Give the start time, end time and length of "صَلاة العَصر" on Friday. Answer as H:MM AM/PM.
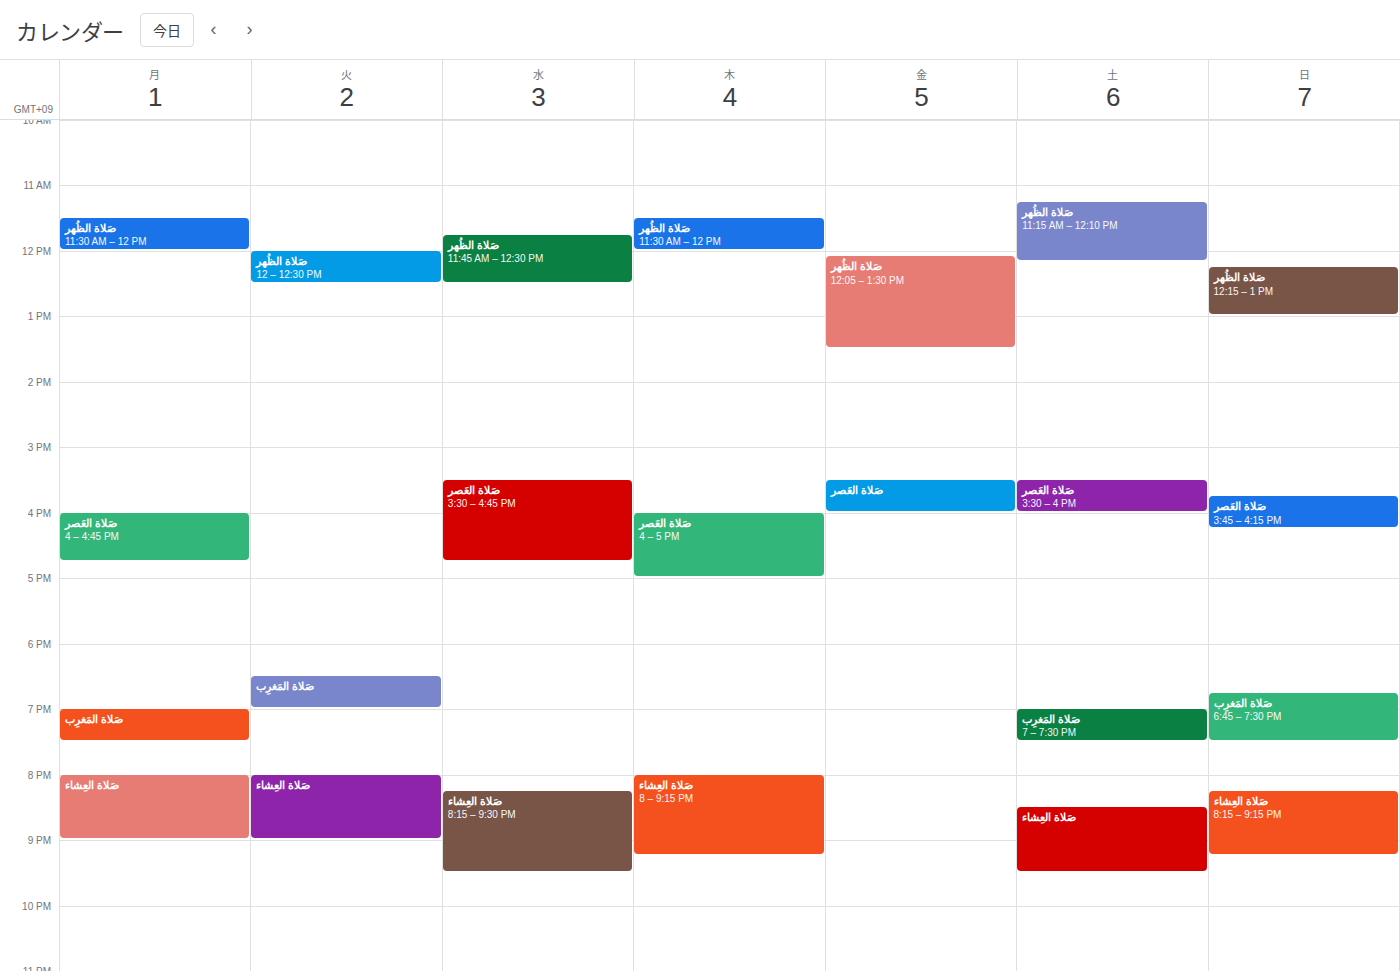
3:30 PM to 4:00 PM, 30 minutes